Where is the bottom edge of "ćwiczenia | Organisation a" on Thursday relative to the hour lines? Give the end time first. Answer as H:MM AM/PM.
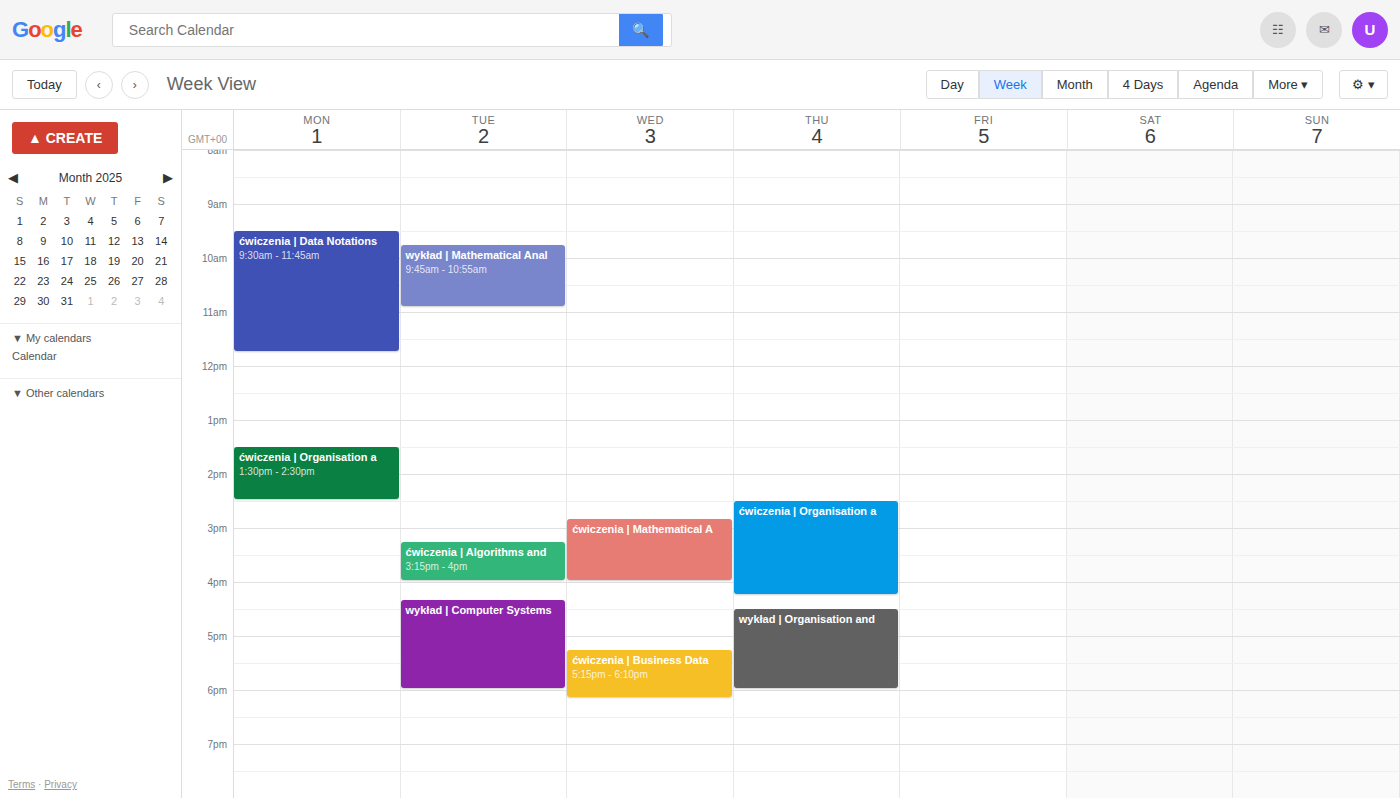
4:15 PM -- neither: a quarter of the way from the 4 PM line to the 5 PM line.